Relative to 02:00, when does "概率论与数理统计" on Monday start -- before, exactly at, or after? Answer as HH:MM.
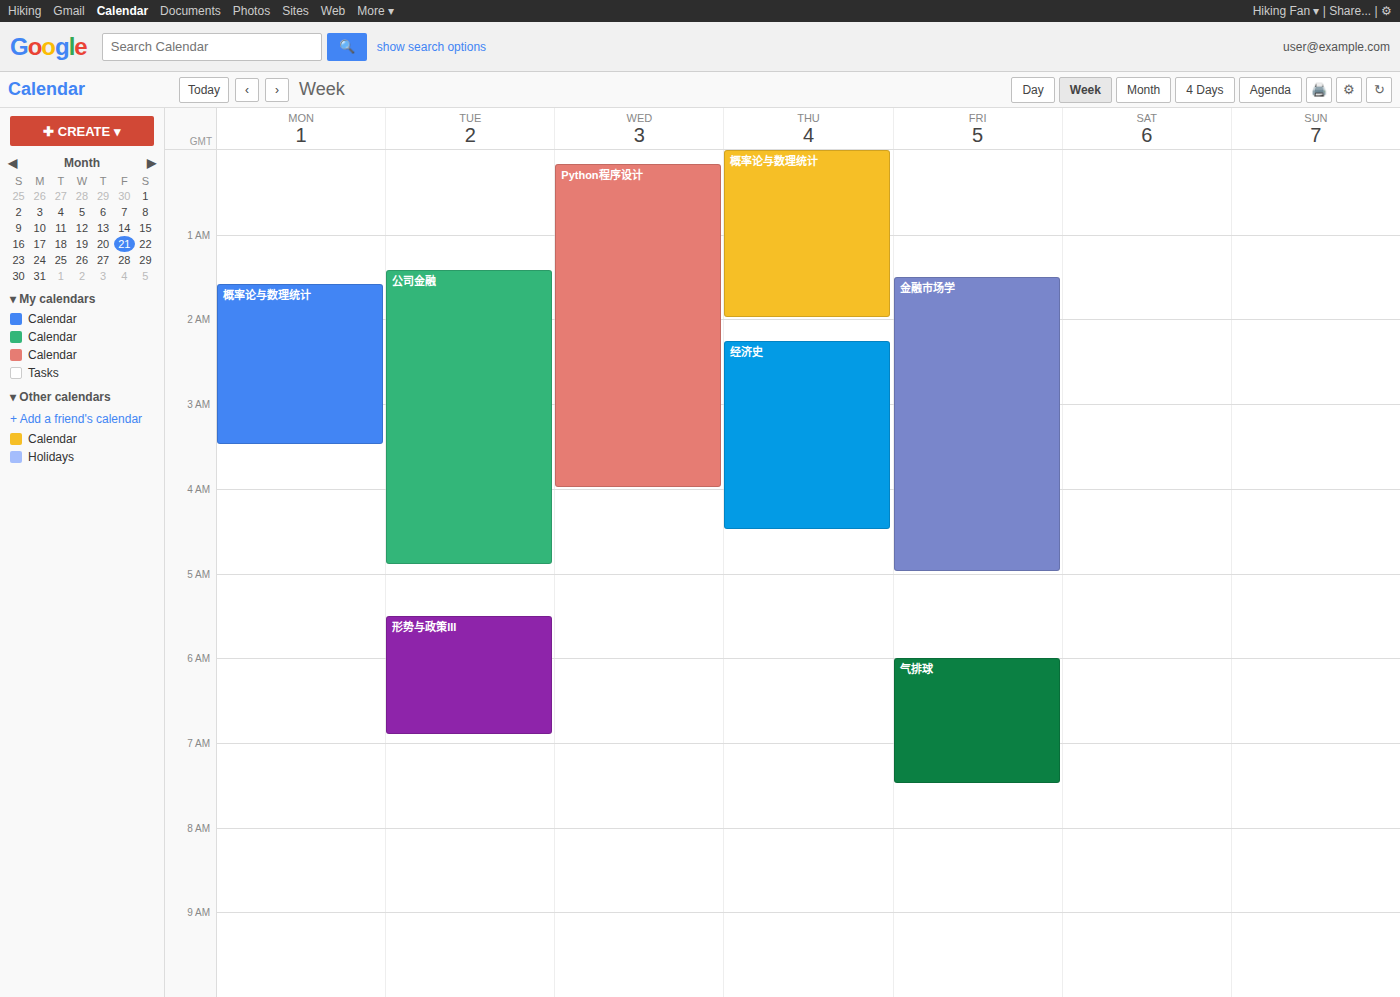
01:35 -- before 02:00, 25 minutes above the 02:00 line.